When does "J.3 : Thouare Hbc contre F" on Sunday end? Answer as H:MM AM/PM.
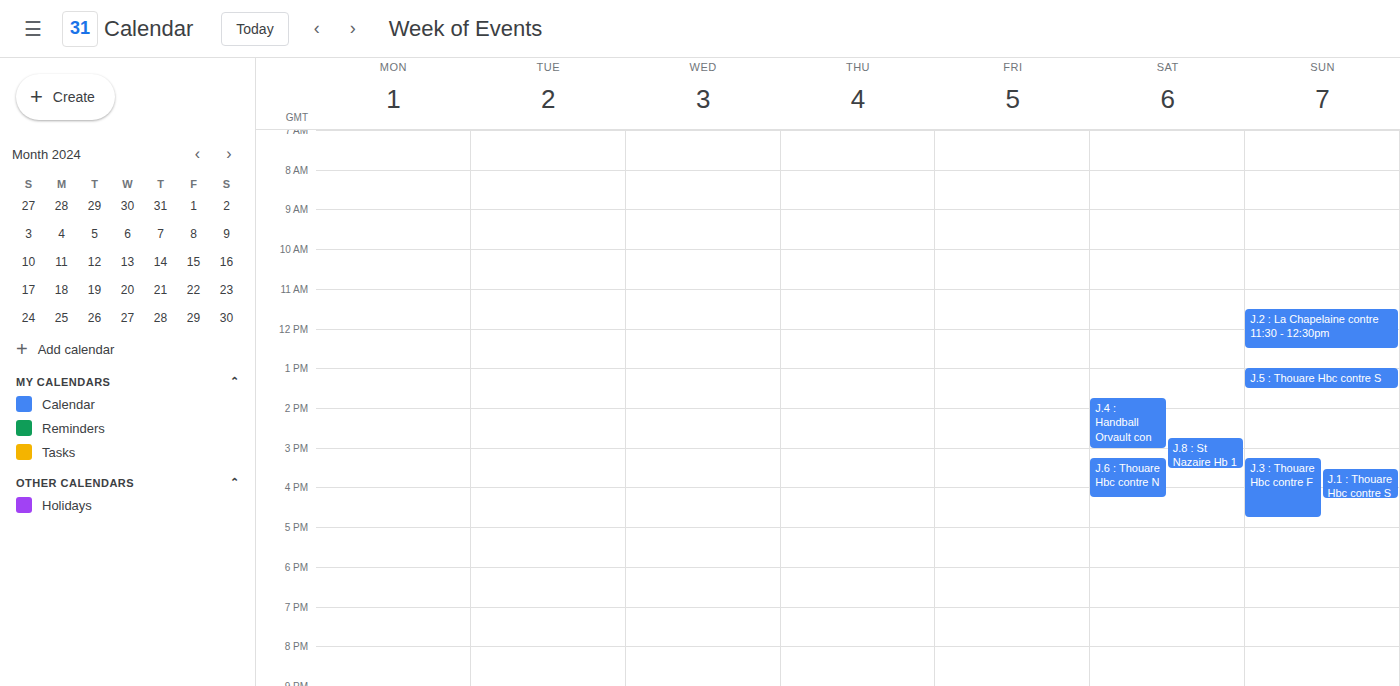
4:45 PM